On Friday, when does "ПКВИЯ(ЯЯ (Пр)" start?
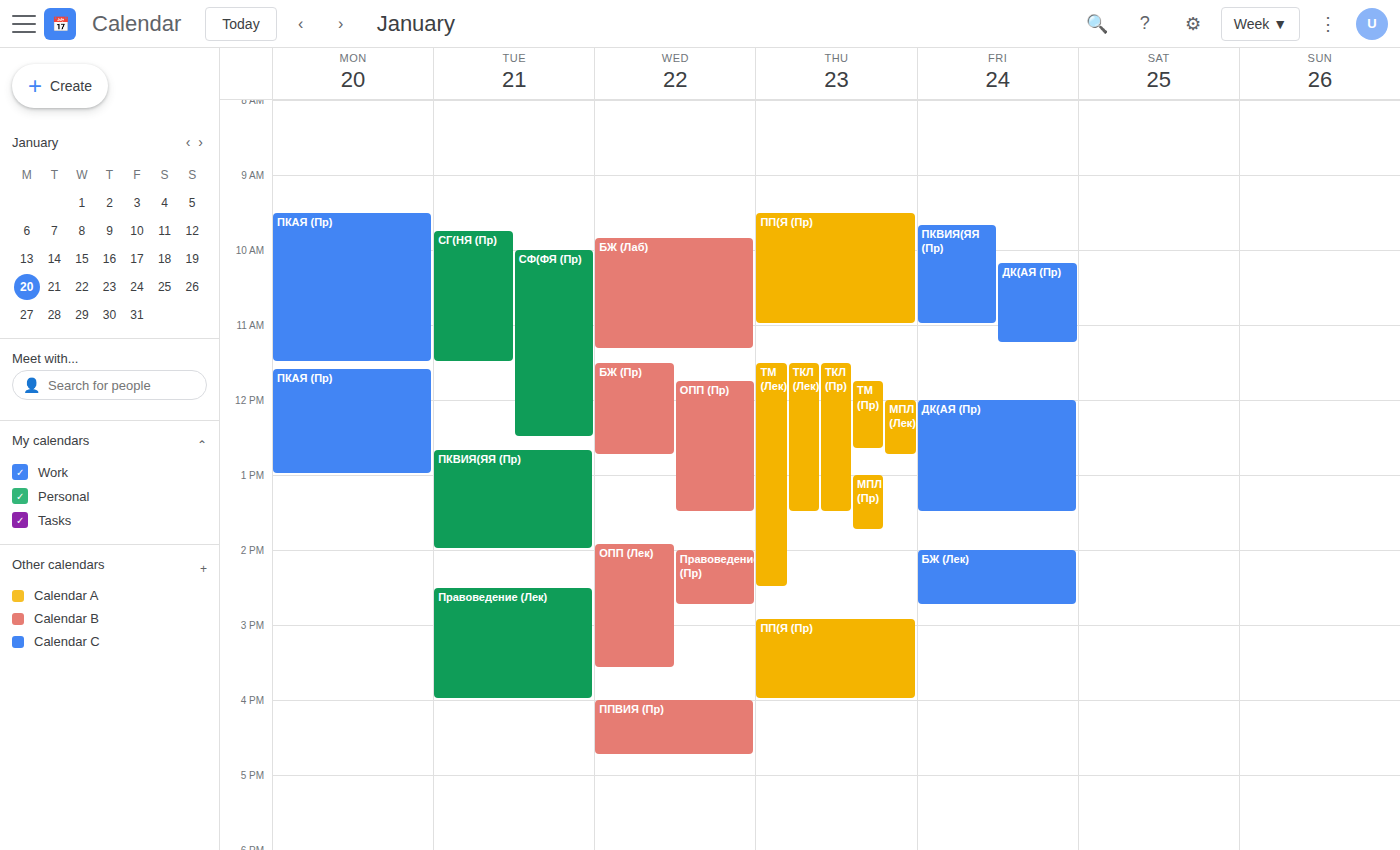
9:40 AM